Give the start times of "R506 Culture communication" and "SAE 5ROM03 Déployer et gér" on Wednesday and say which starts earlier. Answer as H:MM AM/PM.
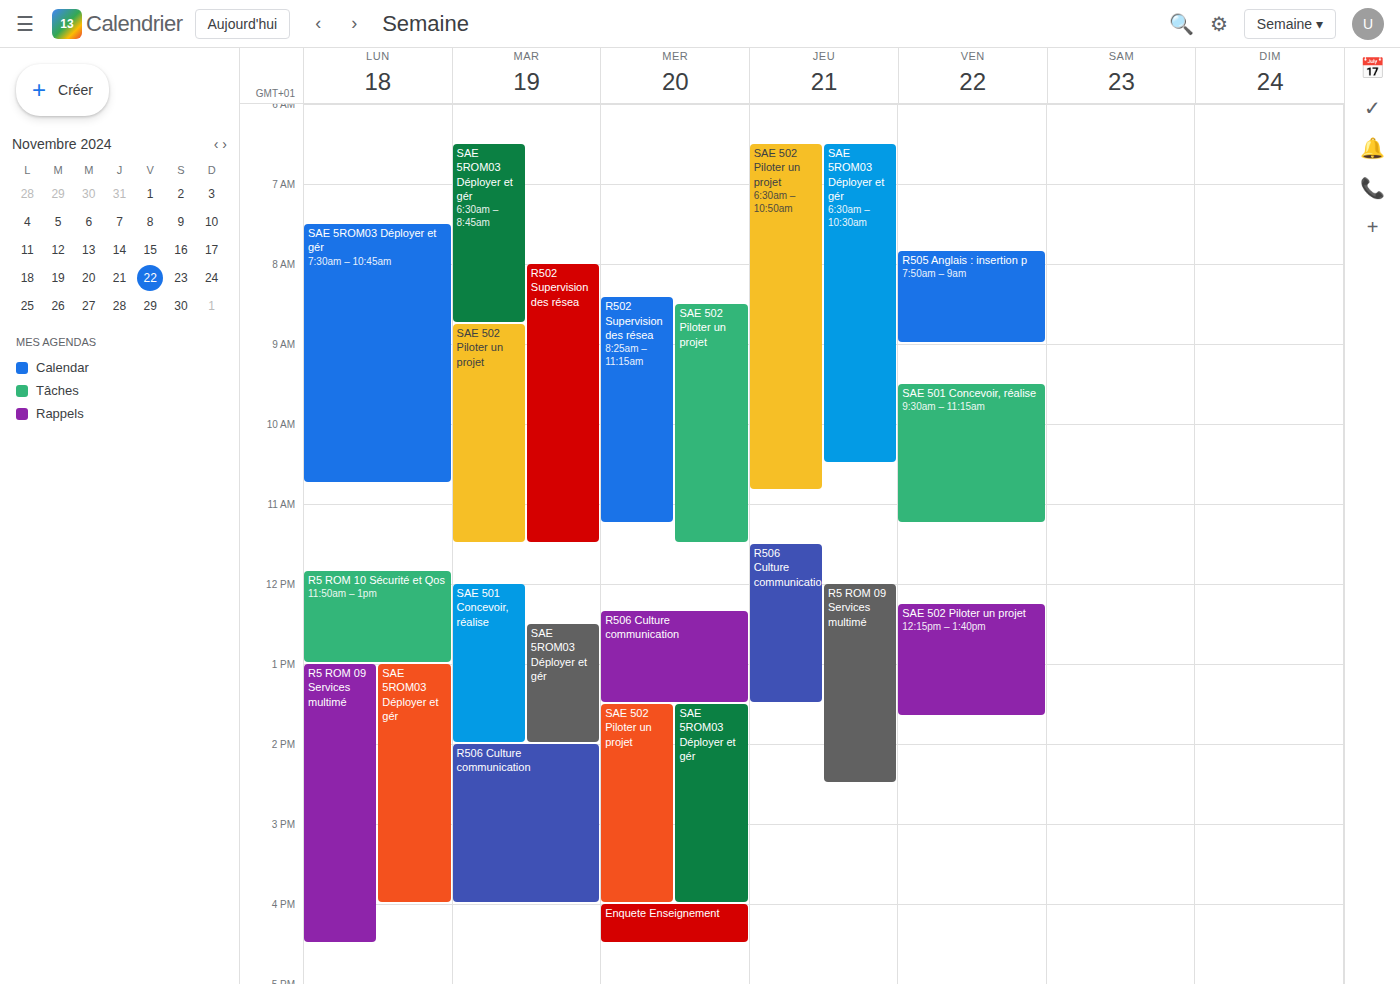
"R506 Culture communication" 12:20 PM; "SAE 5ROM03 Déployer et gér" 1:30 PM.